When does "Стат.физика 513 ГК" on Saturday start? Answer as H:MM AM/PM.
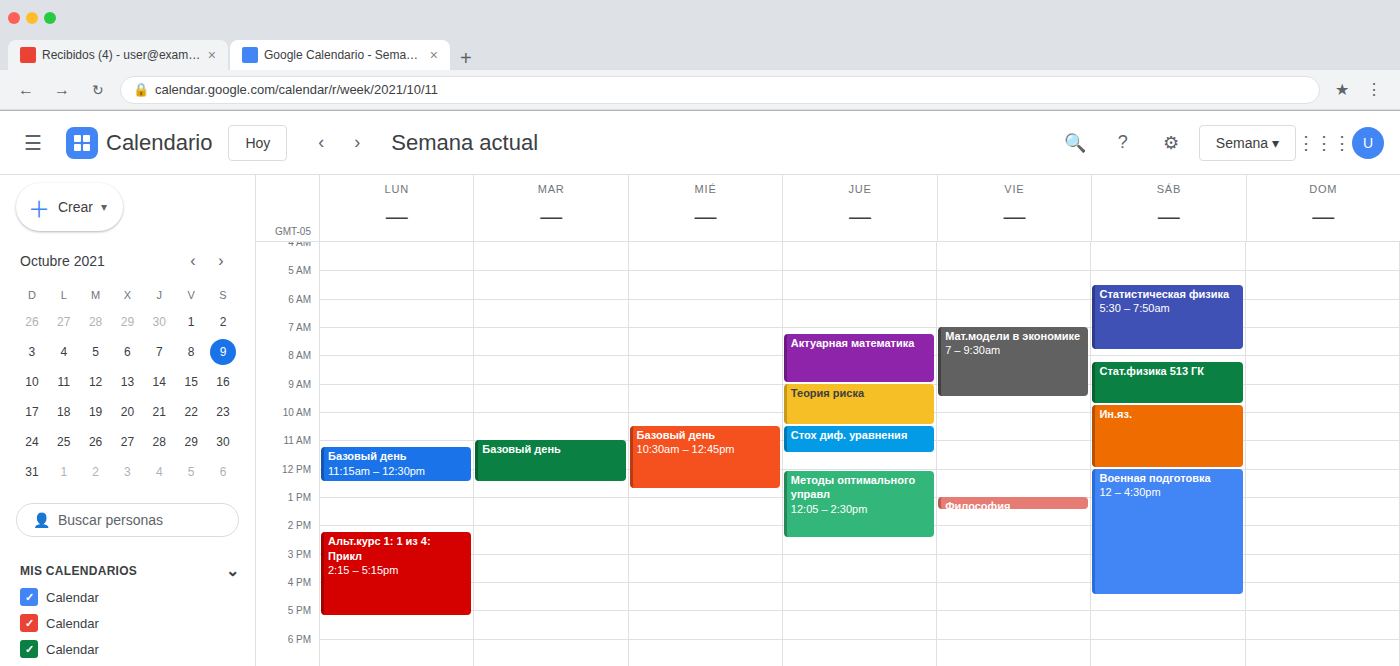
8:15 AM